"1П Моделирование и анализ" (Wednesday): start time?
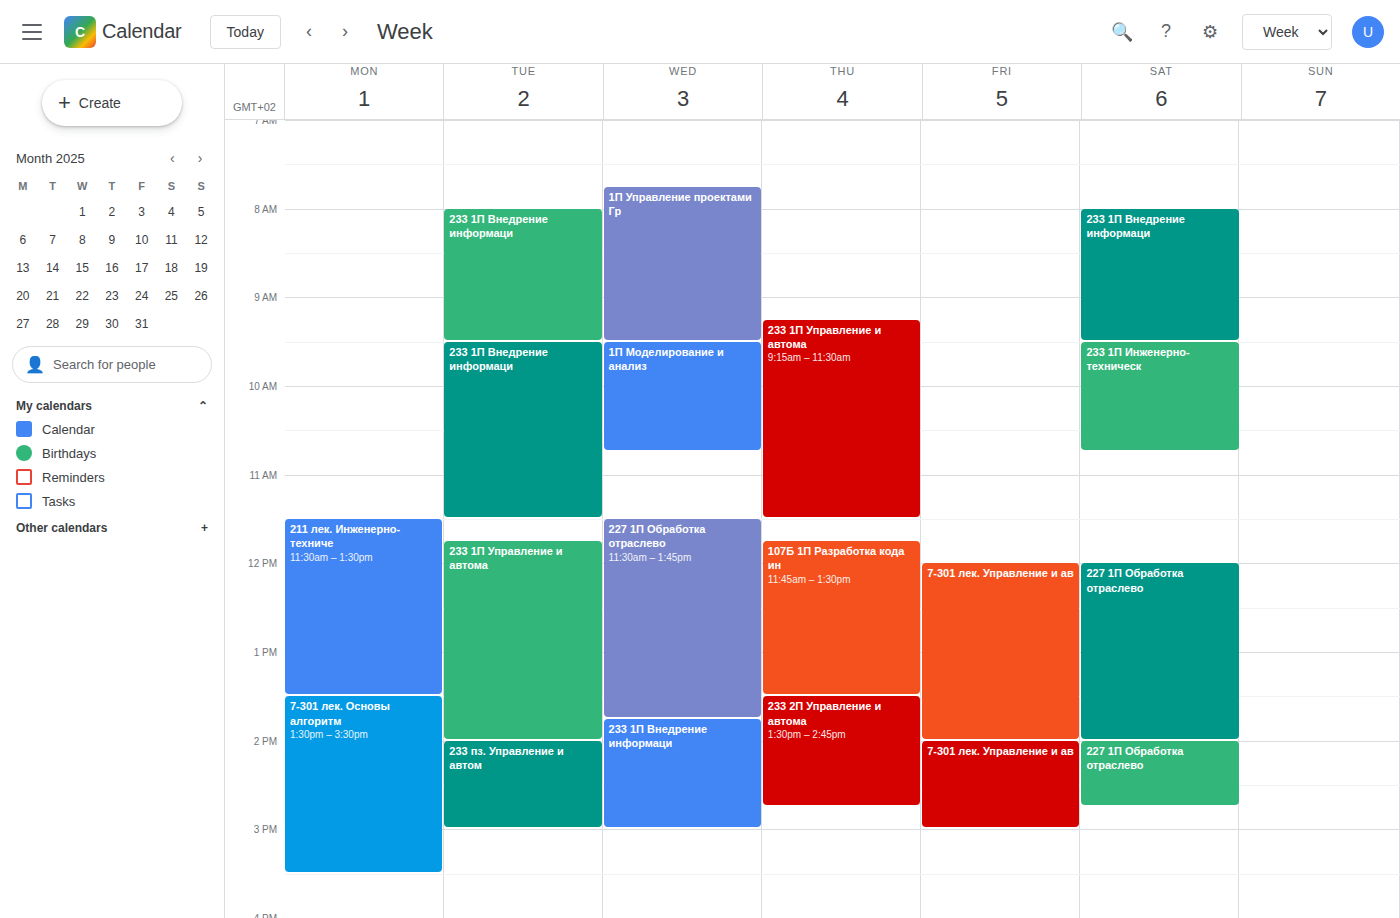
9:30 AM